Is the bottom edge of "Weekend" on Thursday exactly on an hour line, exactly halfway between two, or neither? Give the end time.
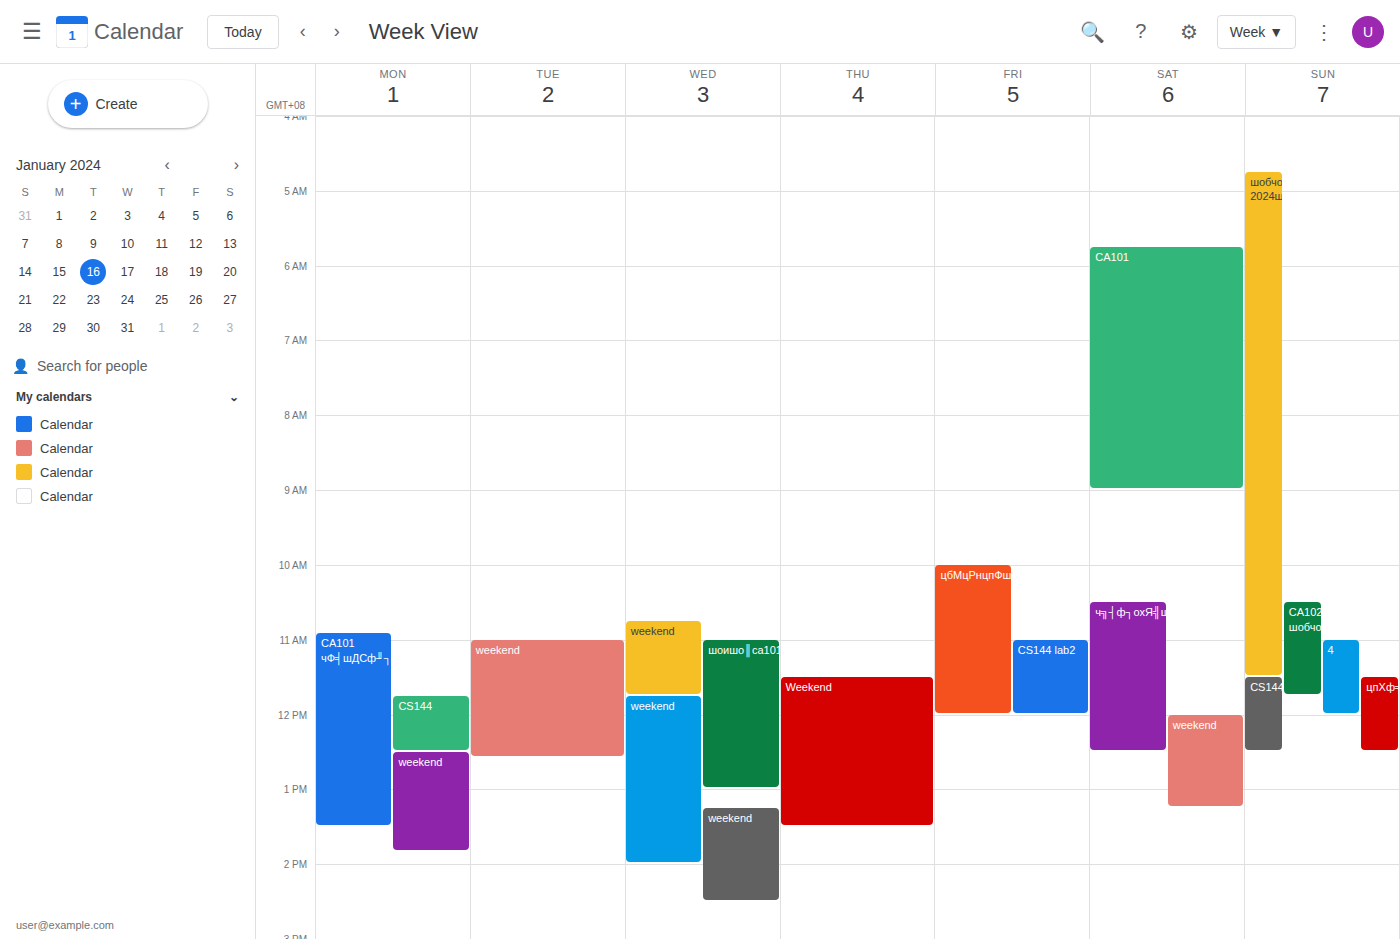
1:30 PM -- halfway between the 1 PM and 2 PM lines.